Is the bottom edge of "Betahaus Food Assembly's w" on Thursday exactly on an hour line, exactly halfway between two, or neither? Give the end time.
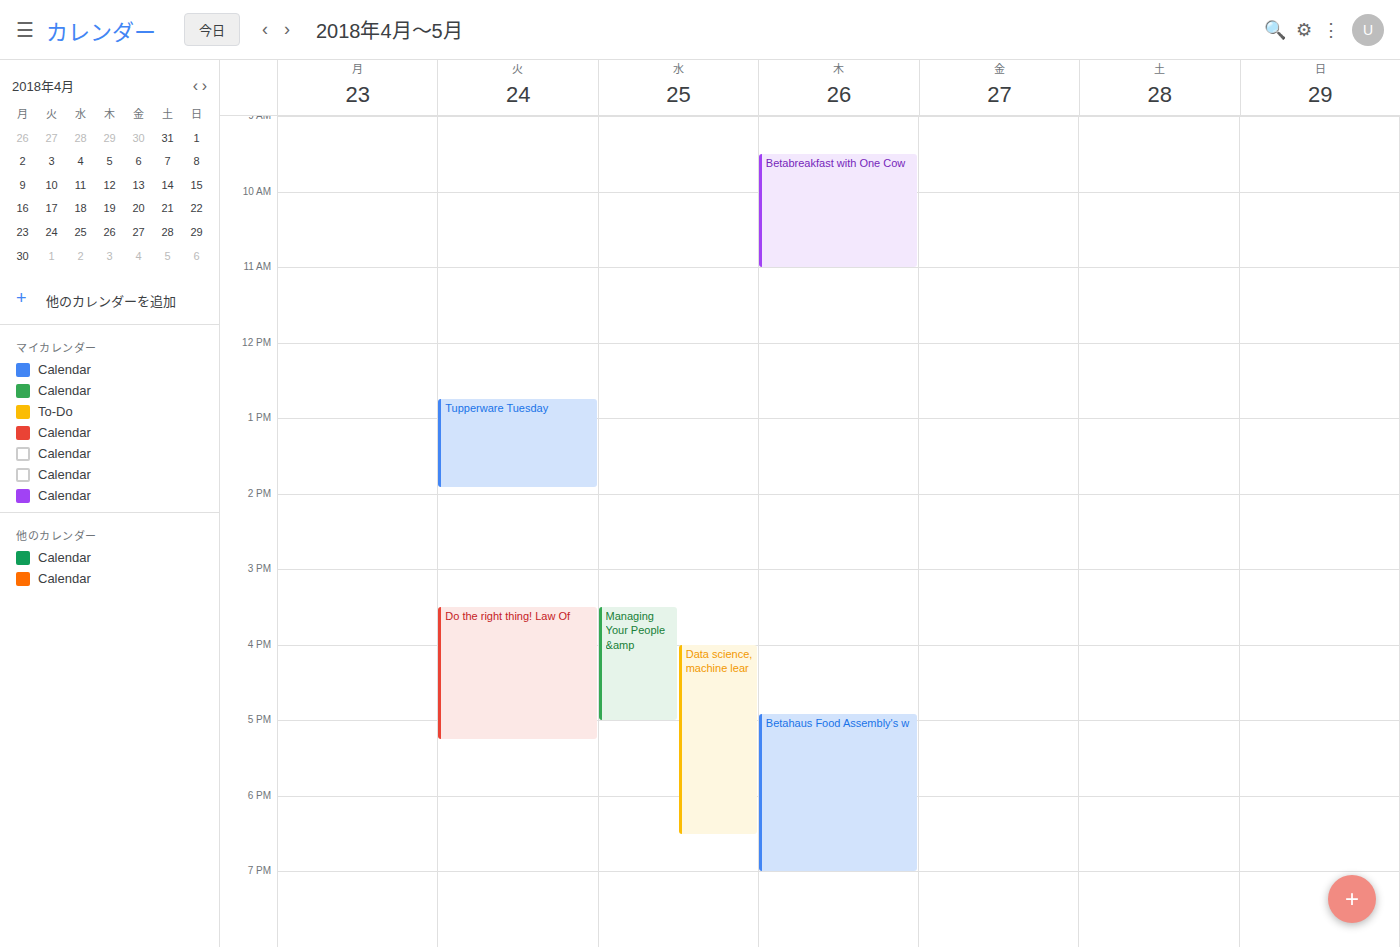
19:00 -- exactly on the 19:00 line.